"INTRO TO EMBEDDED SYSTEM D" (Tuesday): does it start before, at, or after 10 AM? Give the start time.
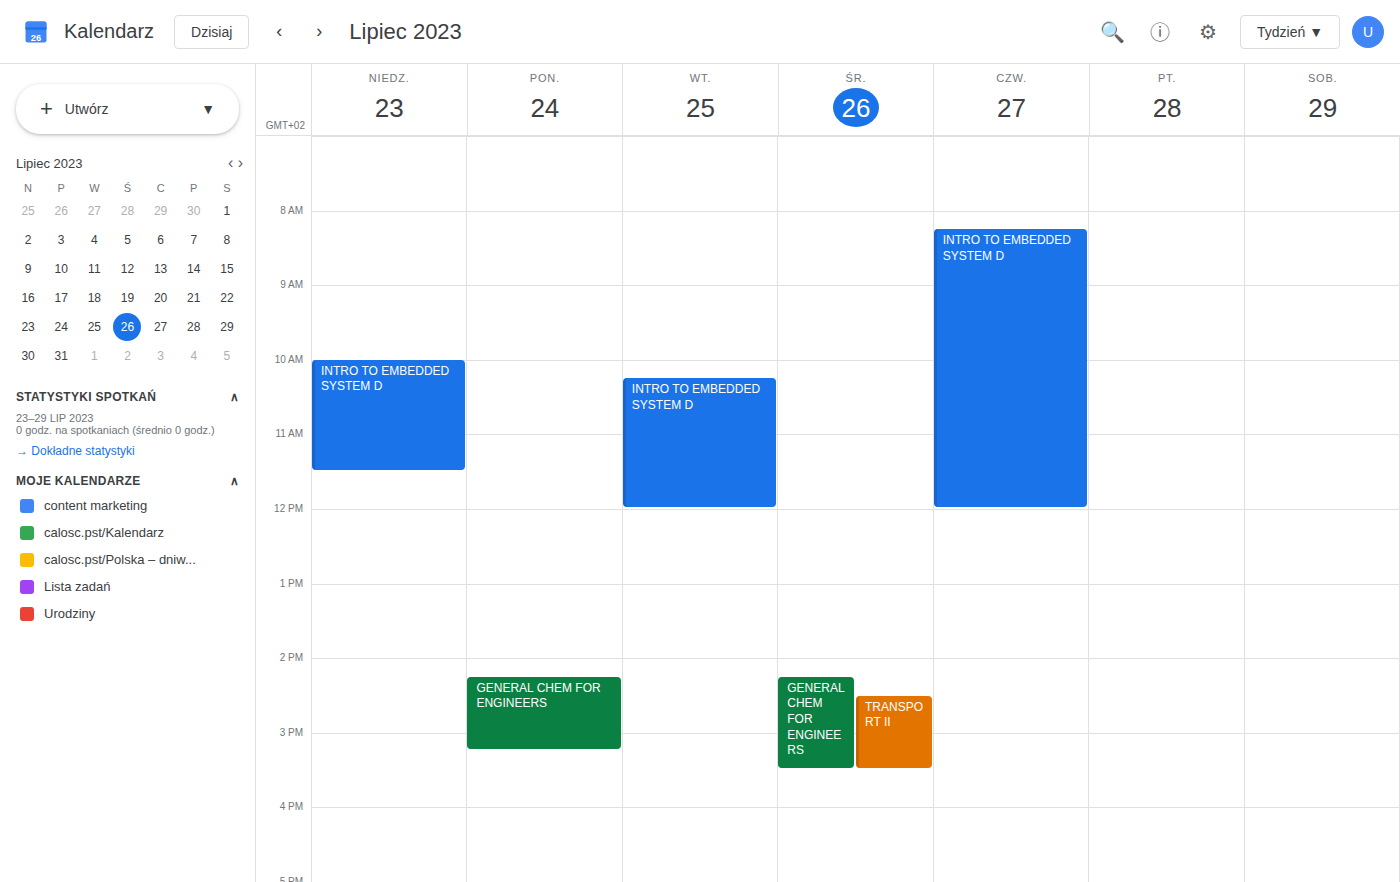
10:15 AM -- after 10 AM, 15 minutes below the 10 AM line.